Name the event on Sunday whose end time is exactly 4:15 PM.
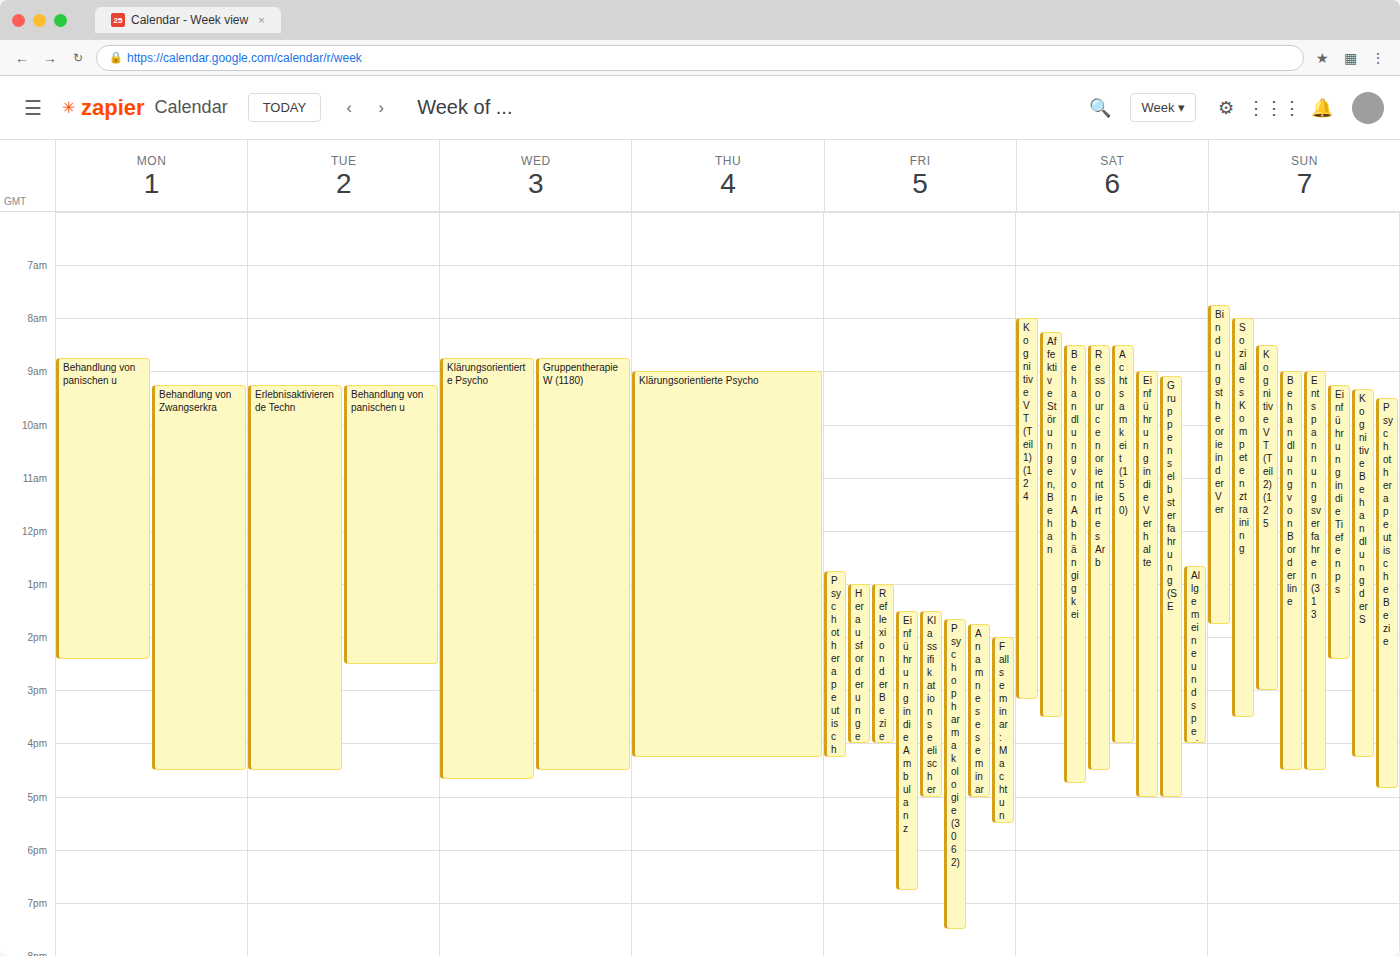
"Kognitive Behandlung der S"